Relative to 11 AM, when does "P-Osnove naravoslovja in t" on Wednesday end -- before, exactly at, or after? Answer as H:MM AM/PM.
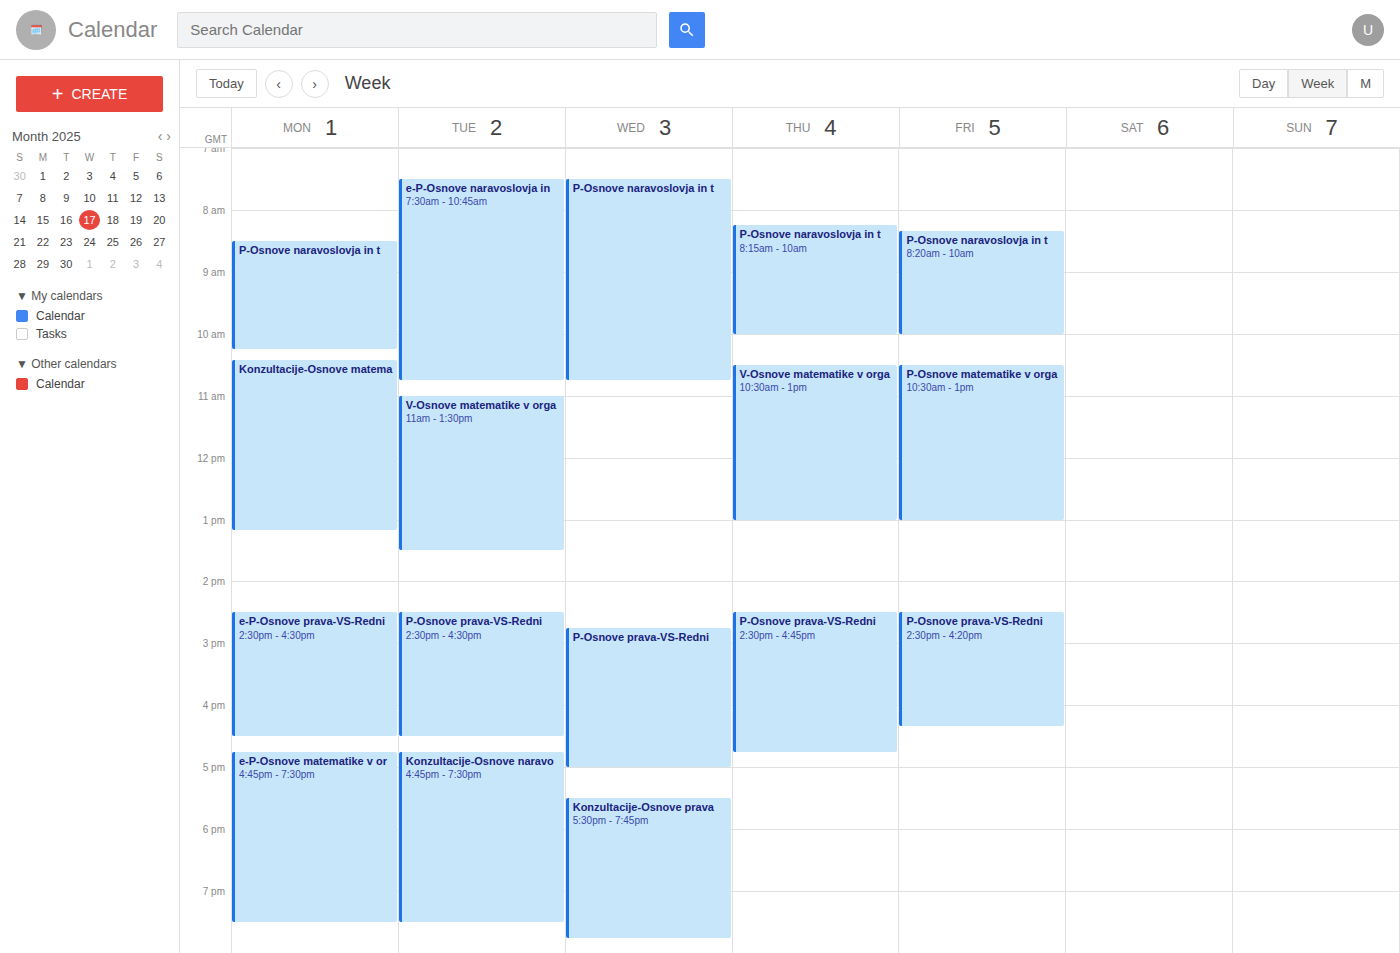
10:45 AM -- before 11 AM, 15 minutes above the 11 AM line.